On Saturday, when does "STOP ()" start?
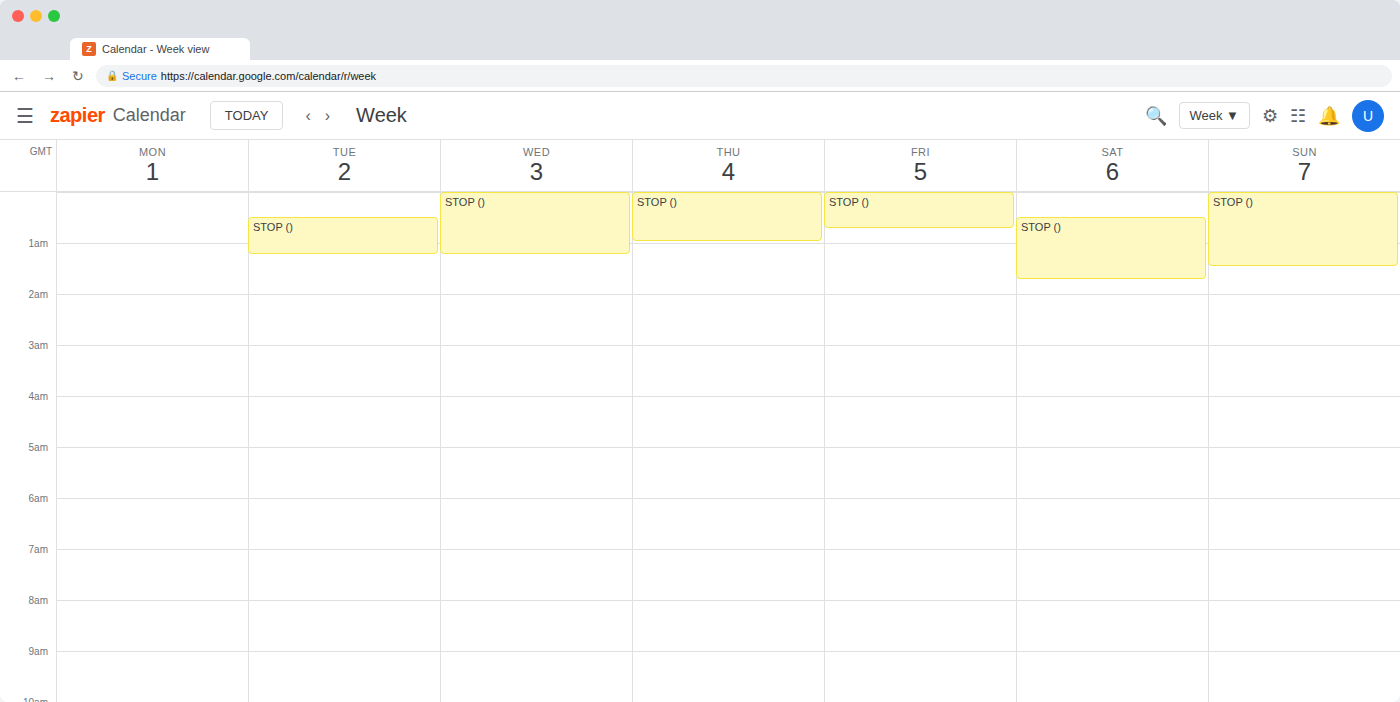
12:30 AM